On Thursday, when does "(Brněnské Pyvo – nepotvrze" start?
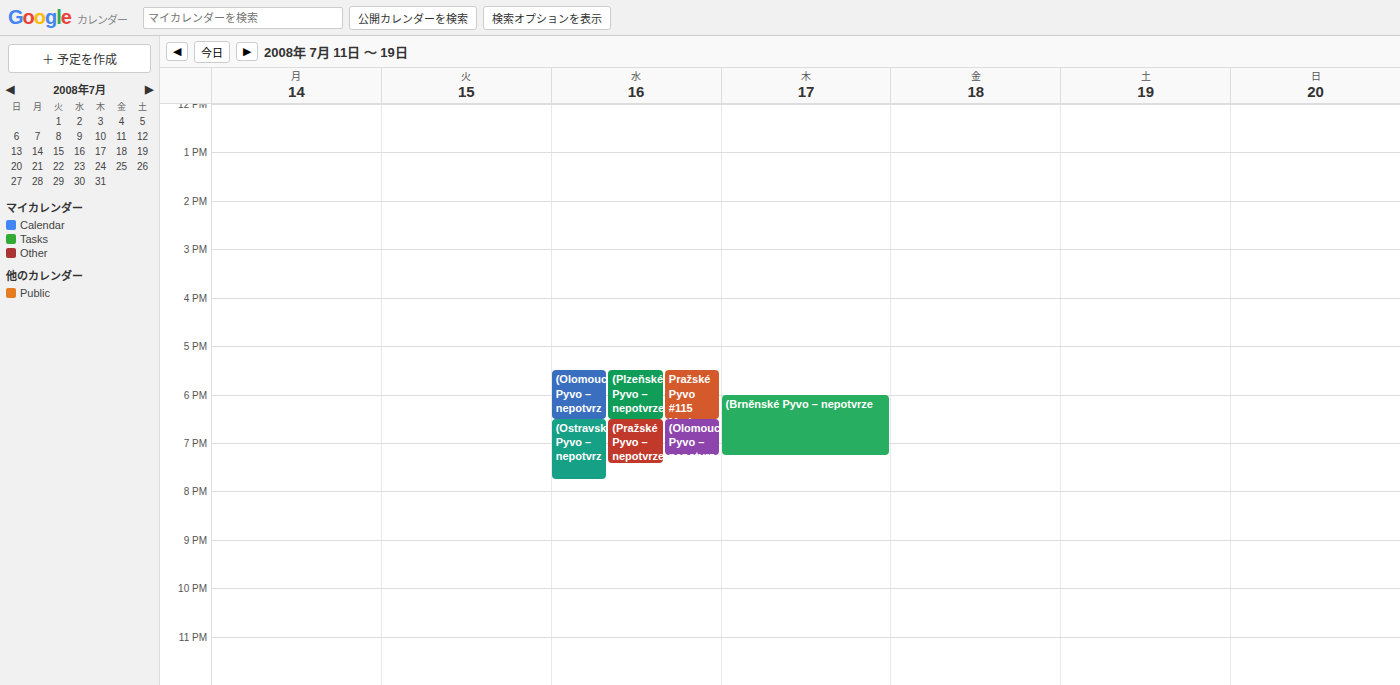
6:00 PM